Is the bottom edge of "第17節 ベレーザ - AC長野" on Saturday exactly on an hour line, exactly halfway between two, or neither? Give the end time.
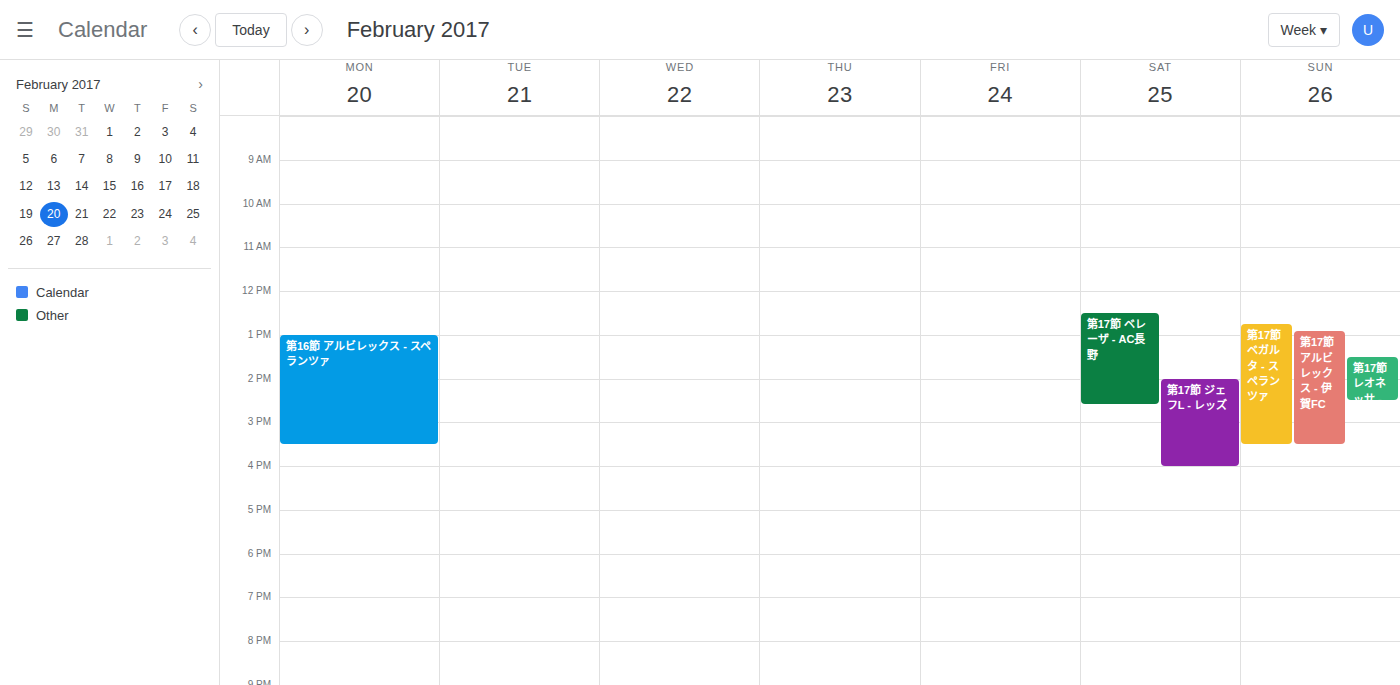
2:35 PM -- neither: 35 minutes below the 2 PM line and 25 minutes above the 3 PM line.